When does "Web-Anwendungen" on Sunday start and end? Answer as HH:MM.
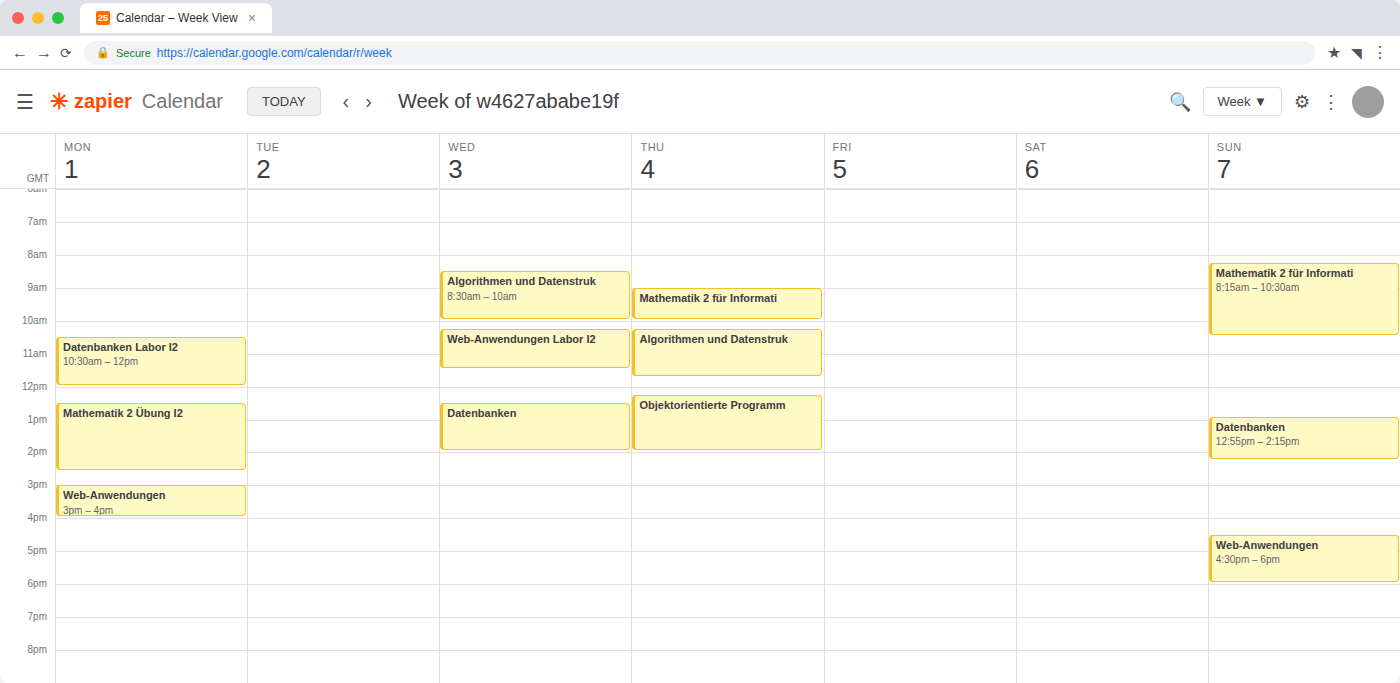
16:30 to 18:00